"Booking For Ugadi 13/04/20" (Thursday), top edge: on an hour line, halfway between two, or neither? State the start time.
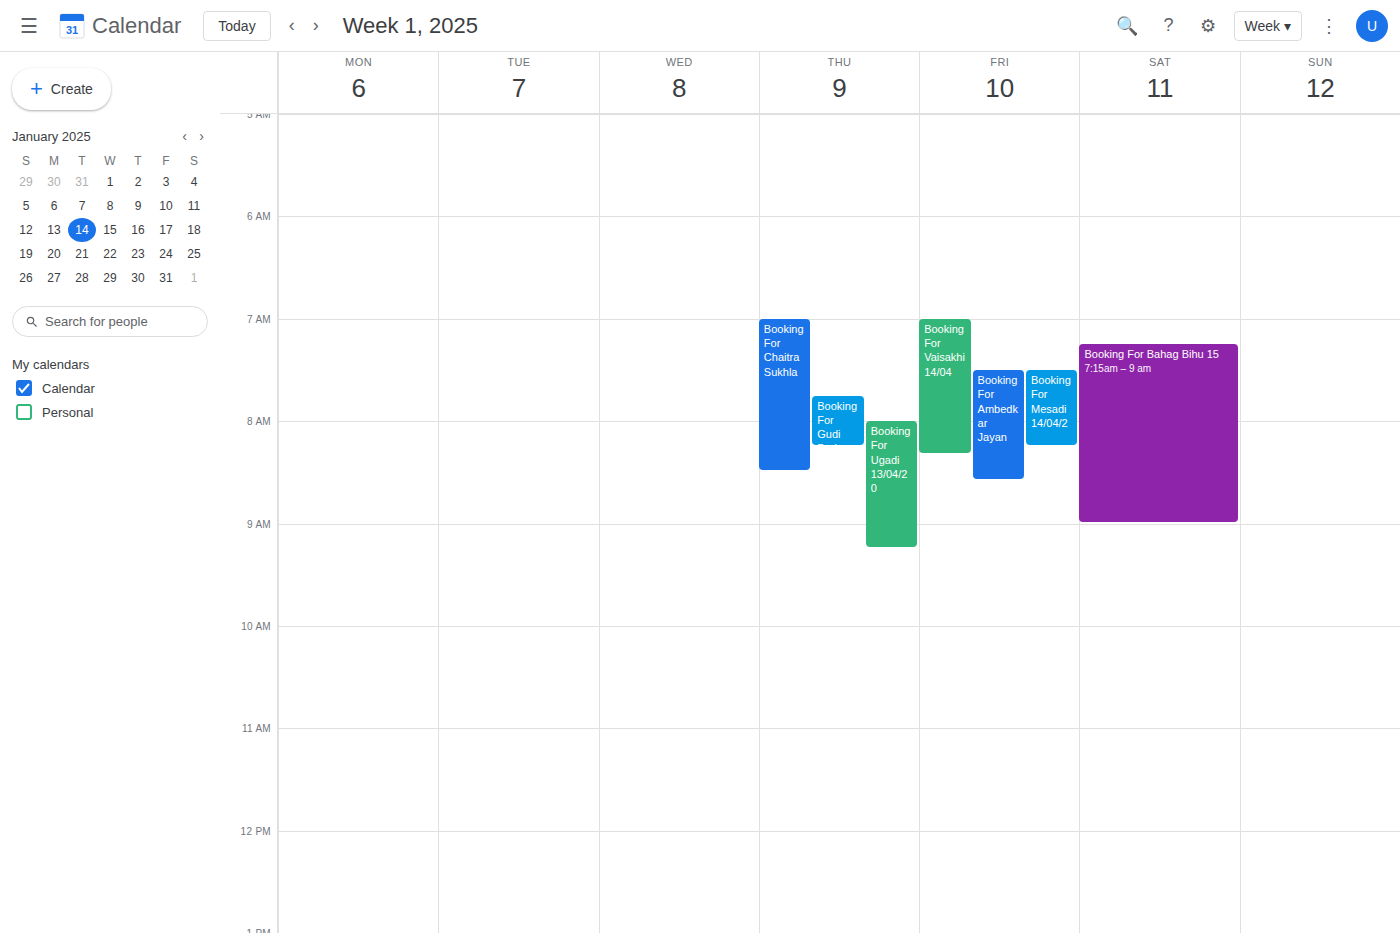
08:00 -- exactly on the 08:00 line.